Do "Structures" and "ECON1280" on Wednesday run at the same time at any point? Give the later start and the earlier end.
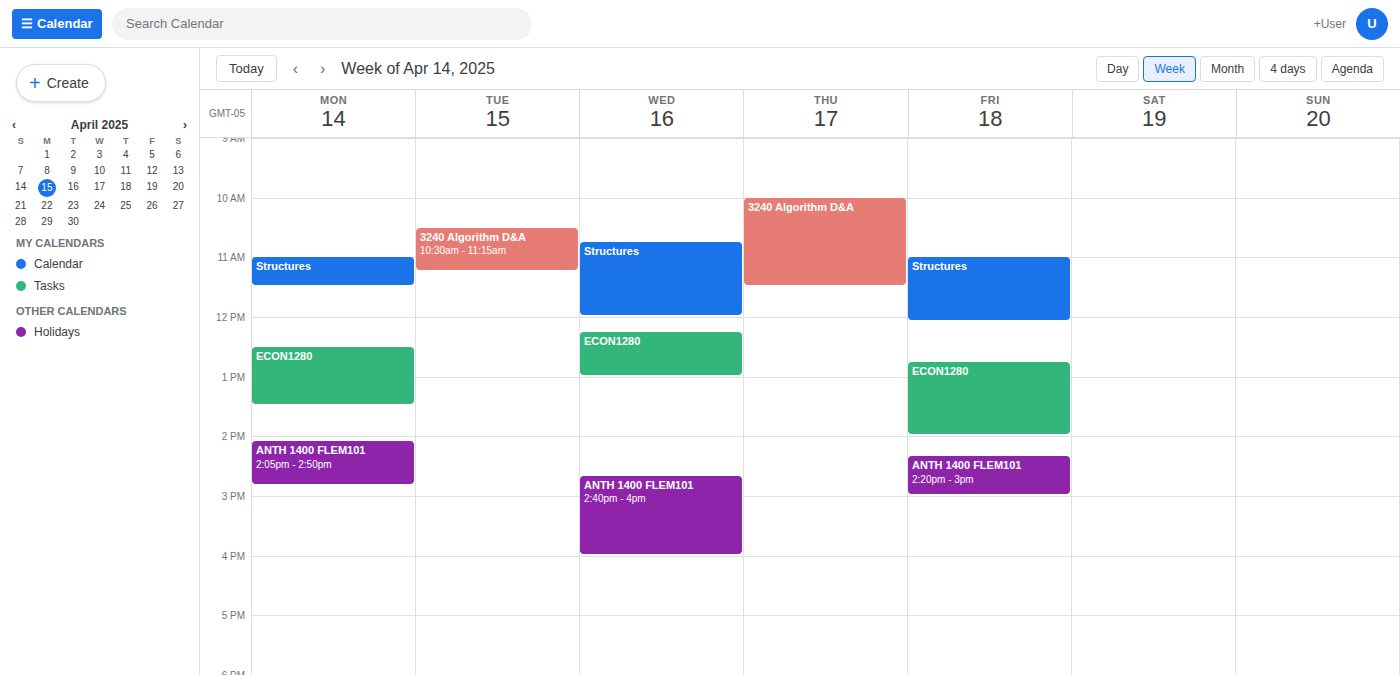
"Structures" ends at 12:00 PM and "ECON1280" starts at 12:15 PM -- no overlap.